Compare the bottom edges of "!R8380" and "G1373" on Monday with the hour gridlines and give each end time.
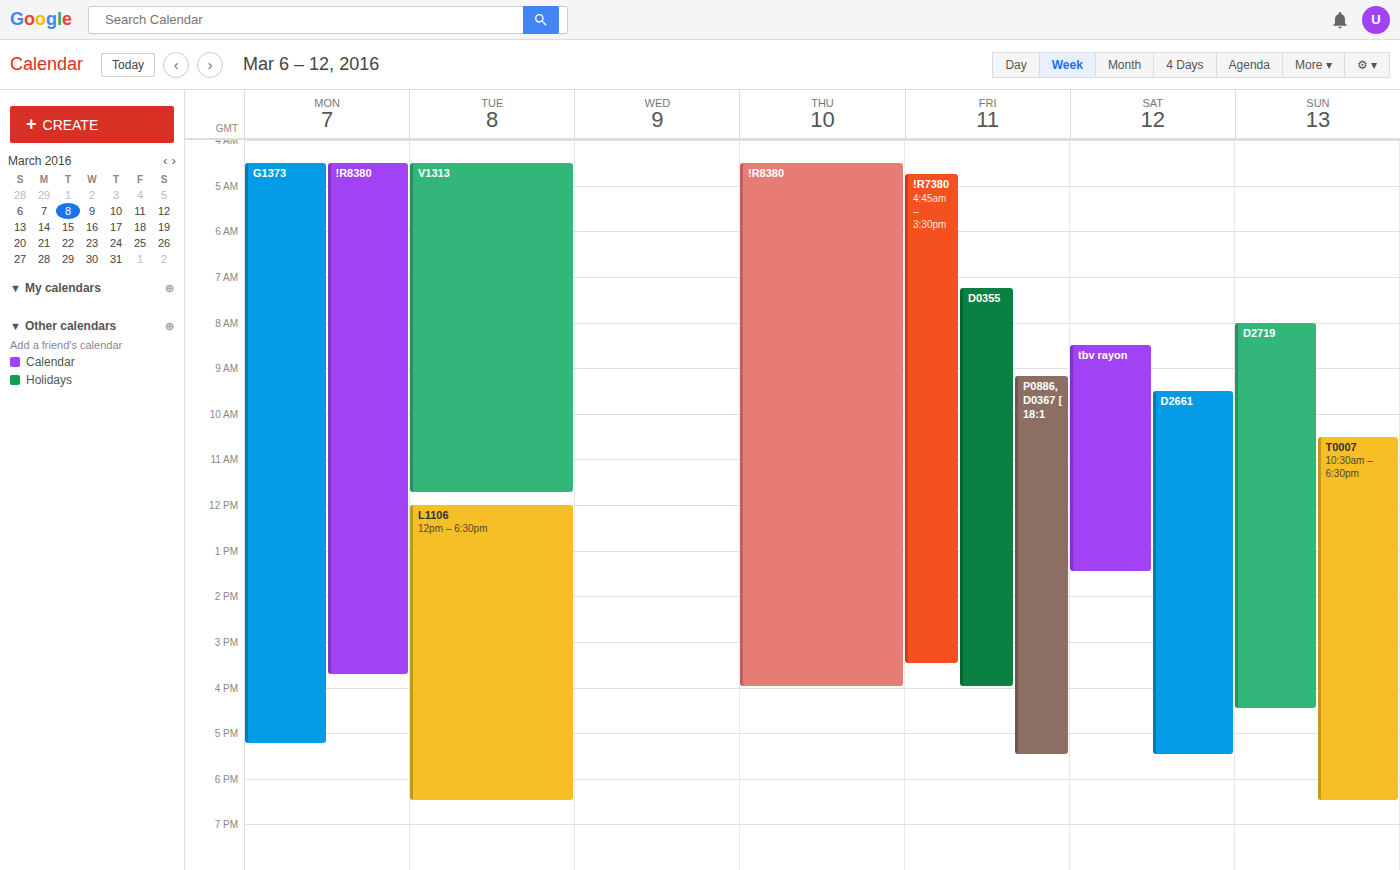
"!R8380": 3:45 PM, neither: three quarters of the way from the 3 PM line to the 4 PM line. "G1373": 5:15 PM, neither: a quarter of the way from the 5 PM line to the 6 PM line.